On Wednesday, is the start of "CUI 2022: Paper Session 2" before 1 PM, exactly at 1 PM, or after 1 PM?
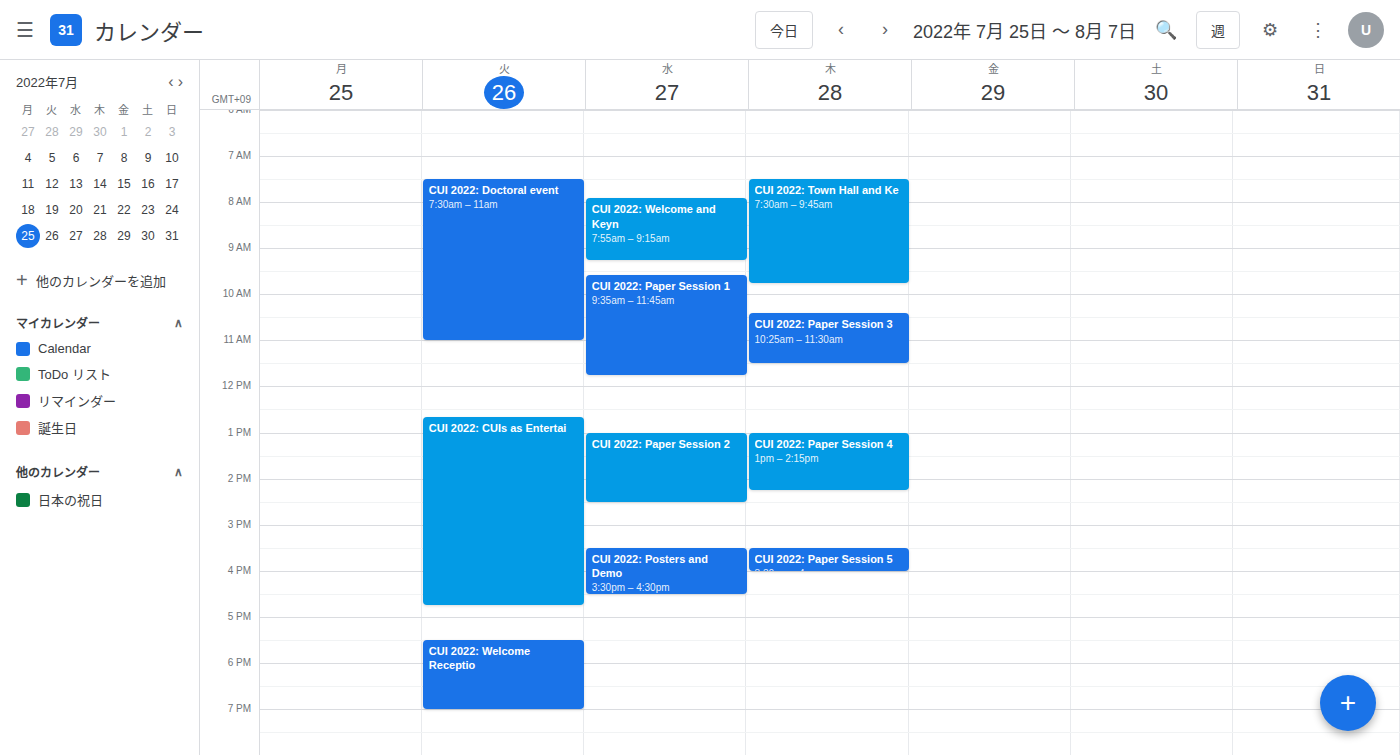
1:00 PM -- exactly at 1 PM, on the 1 PM line.